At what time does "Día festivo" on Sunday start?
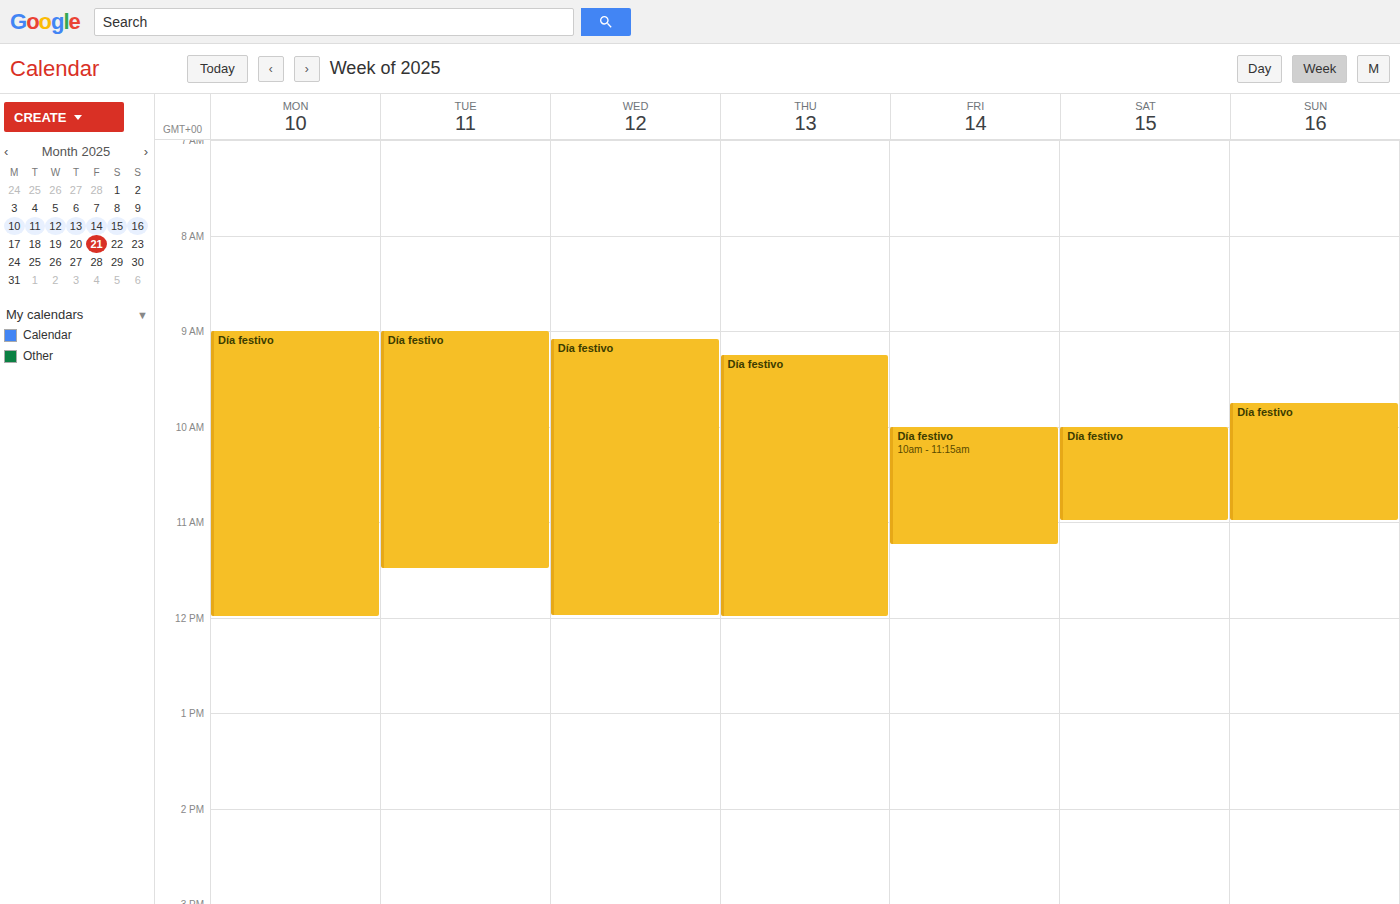
09:45